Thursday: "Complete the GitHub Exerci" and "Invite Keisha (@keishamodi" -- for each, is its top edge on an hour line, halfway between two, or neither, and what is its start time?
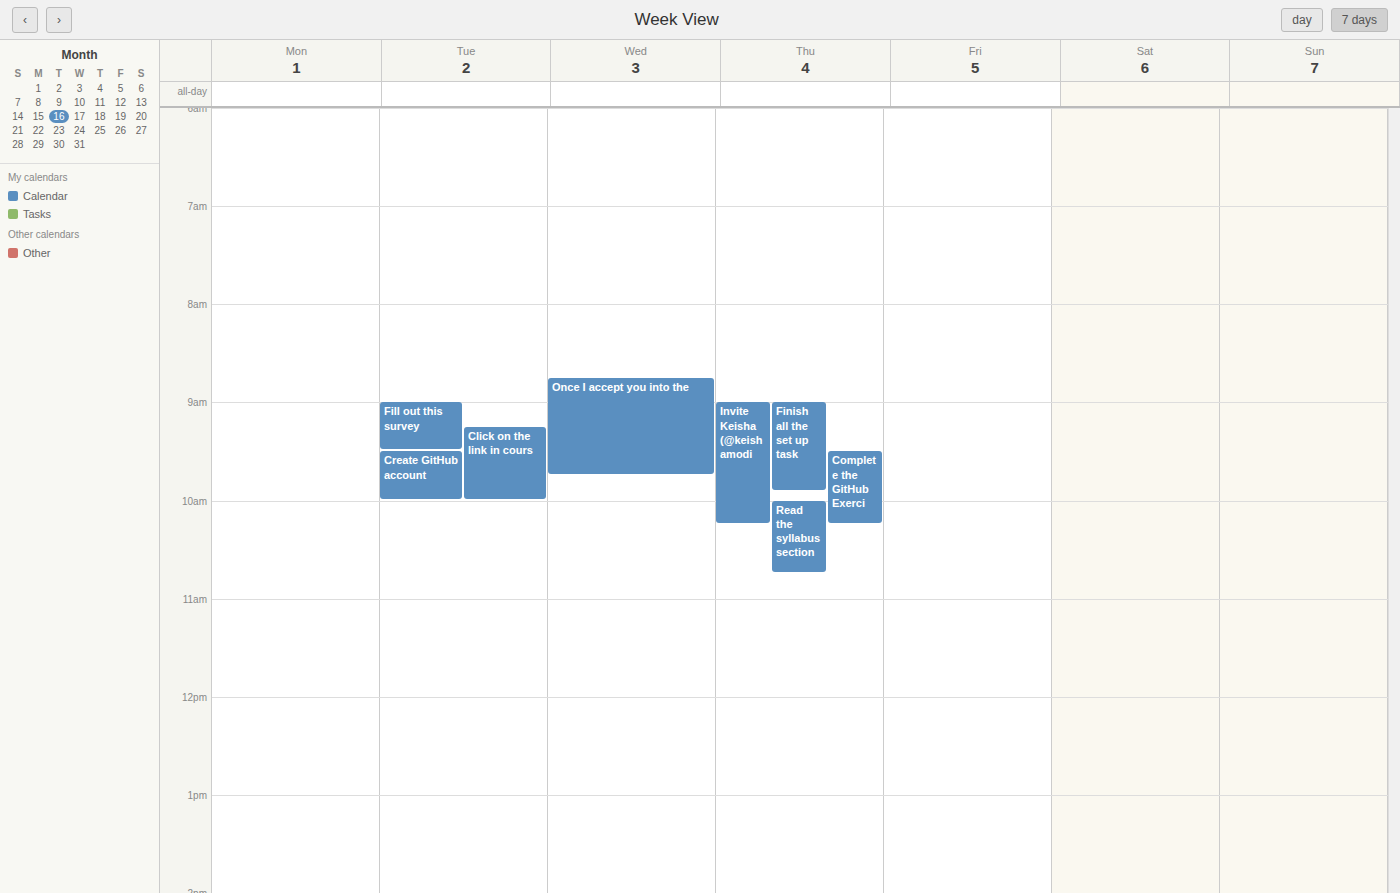
"Complete the GitHub Exerci": 9:30 AM, halfway between the 9 AM and 10 AM lines. "Invite Keisha (@keishamodi": 9:00 AM, exactly on the 9 AM line.